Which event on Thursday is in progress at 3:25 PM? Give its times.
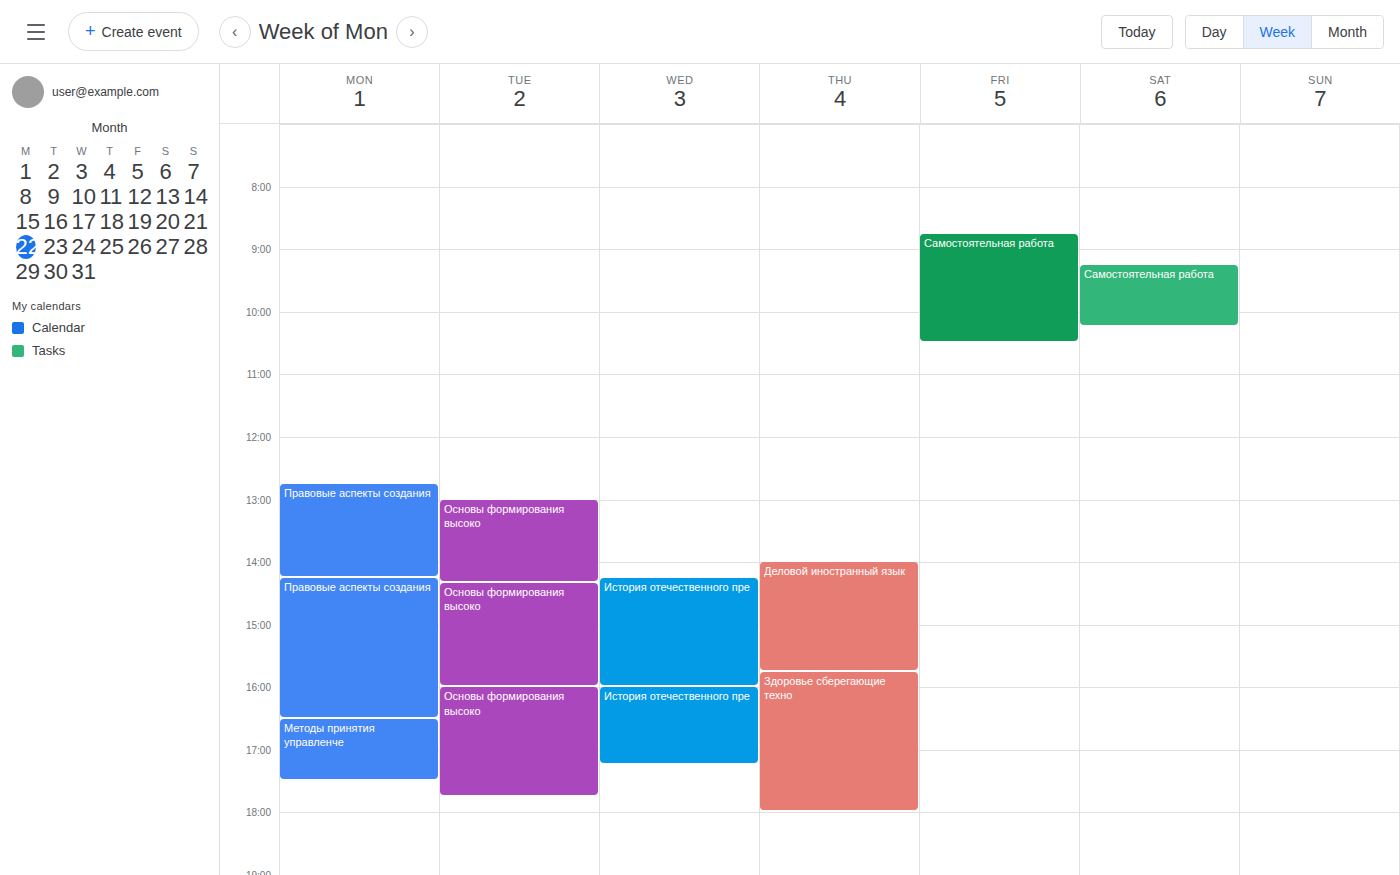
"Деловой иностранный язык", 2:00 PM to 3:45 PM